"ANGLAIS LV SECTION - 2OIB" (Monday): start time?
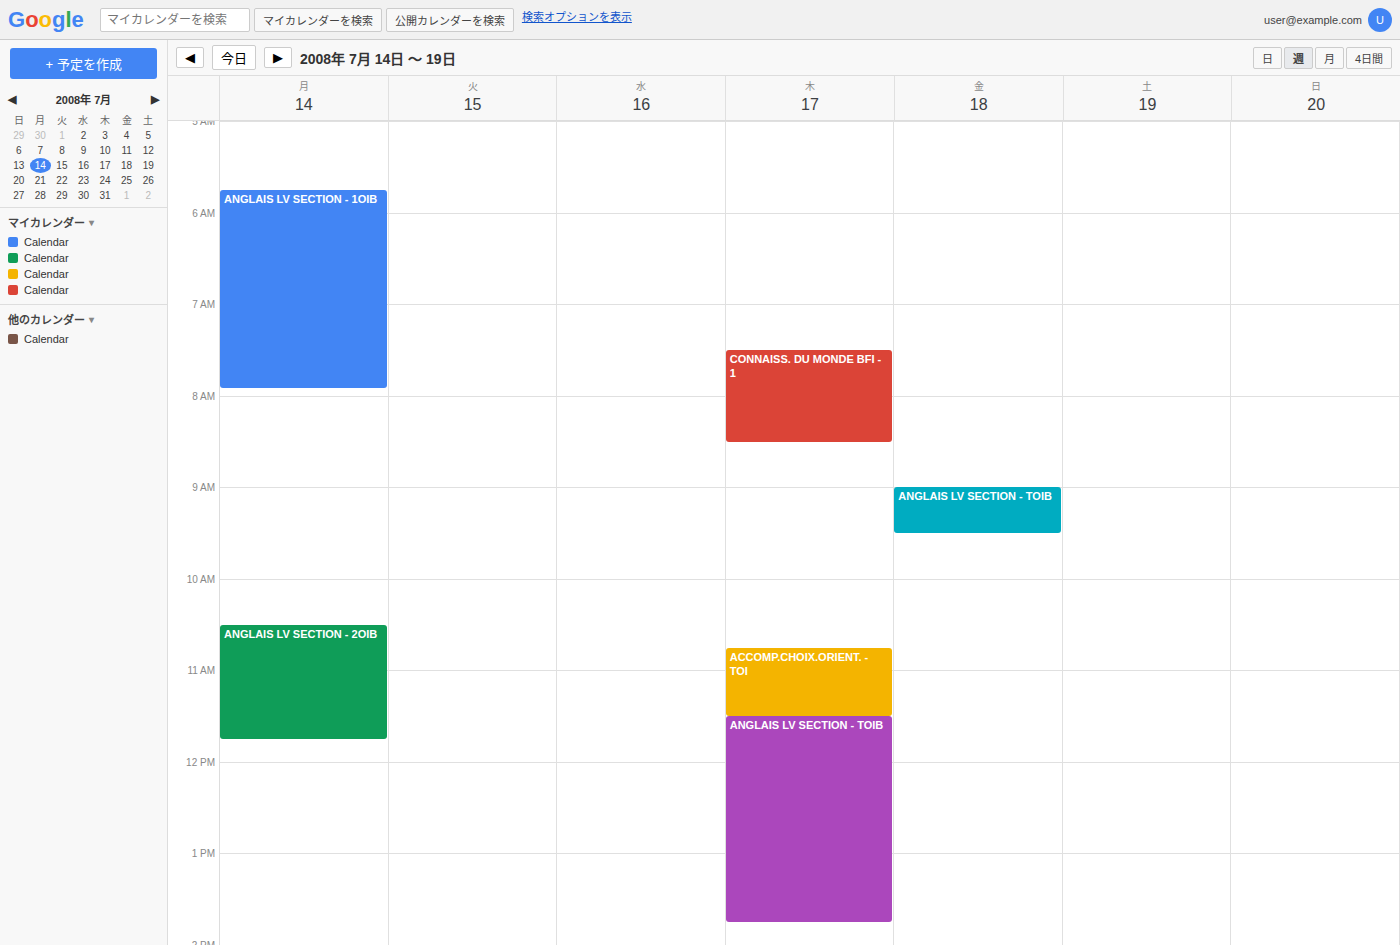
10:30 AM